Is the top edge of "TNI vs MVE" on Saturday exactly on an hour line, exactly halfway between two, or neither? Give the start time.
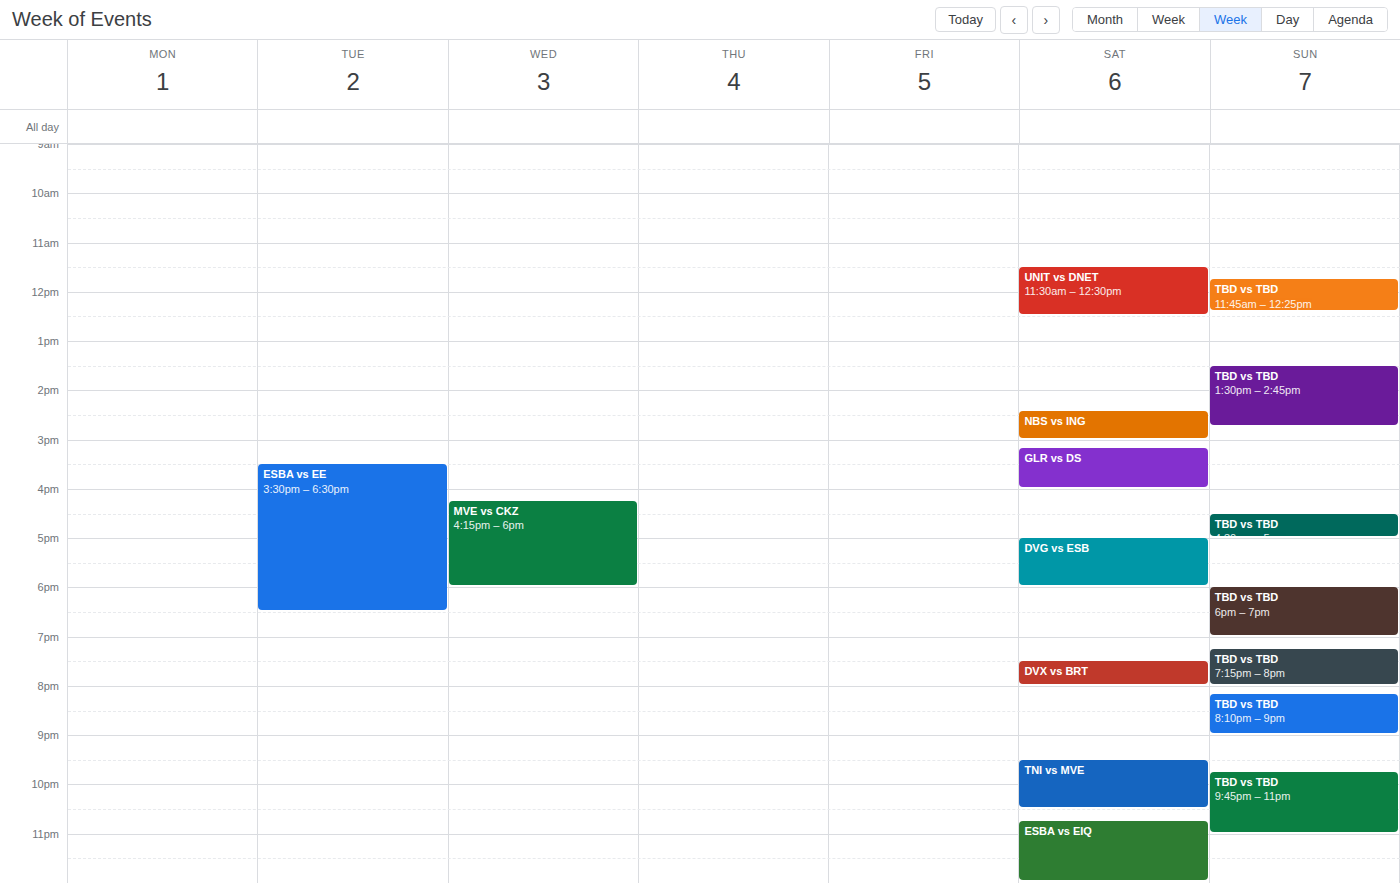
21:30 -- halfway between the 21:00 and 22:00 lines.